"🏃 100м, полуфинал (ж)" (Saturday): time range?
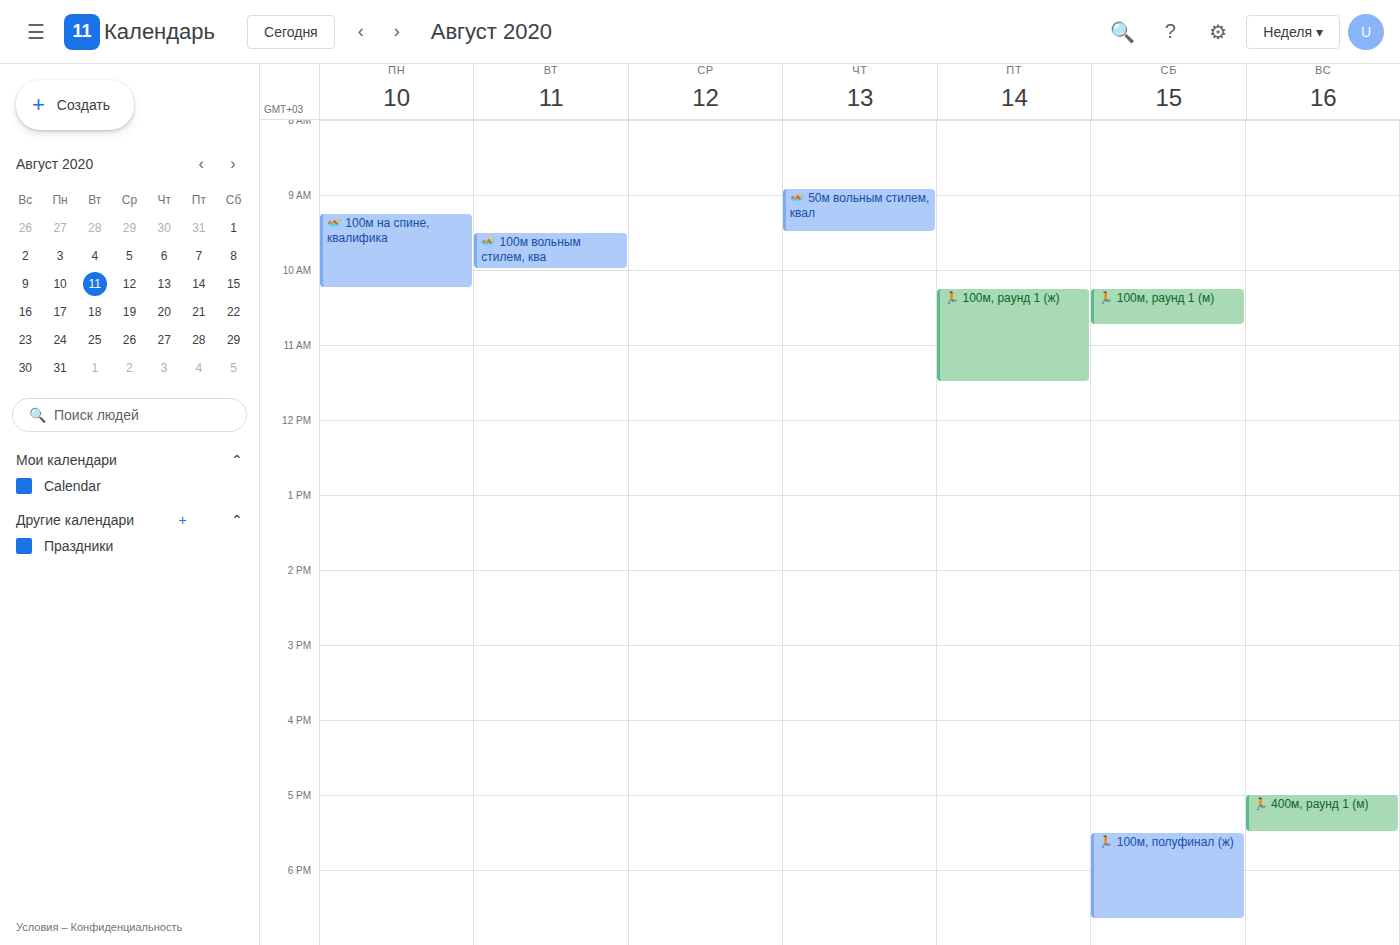
5:30 PM to 6:40 PM